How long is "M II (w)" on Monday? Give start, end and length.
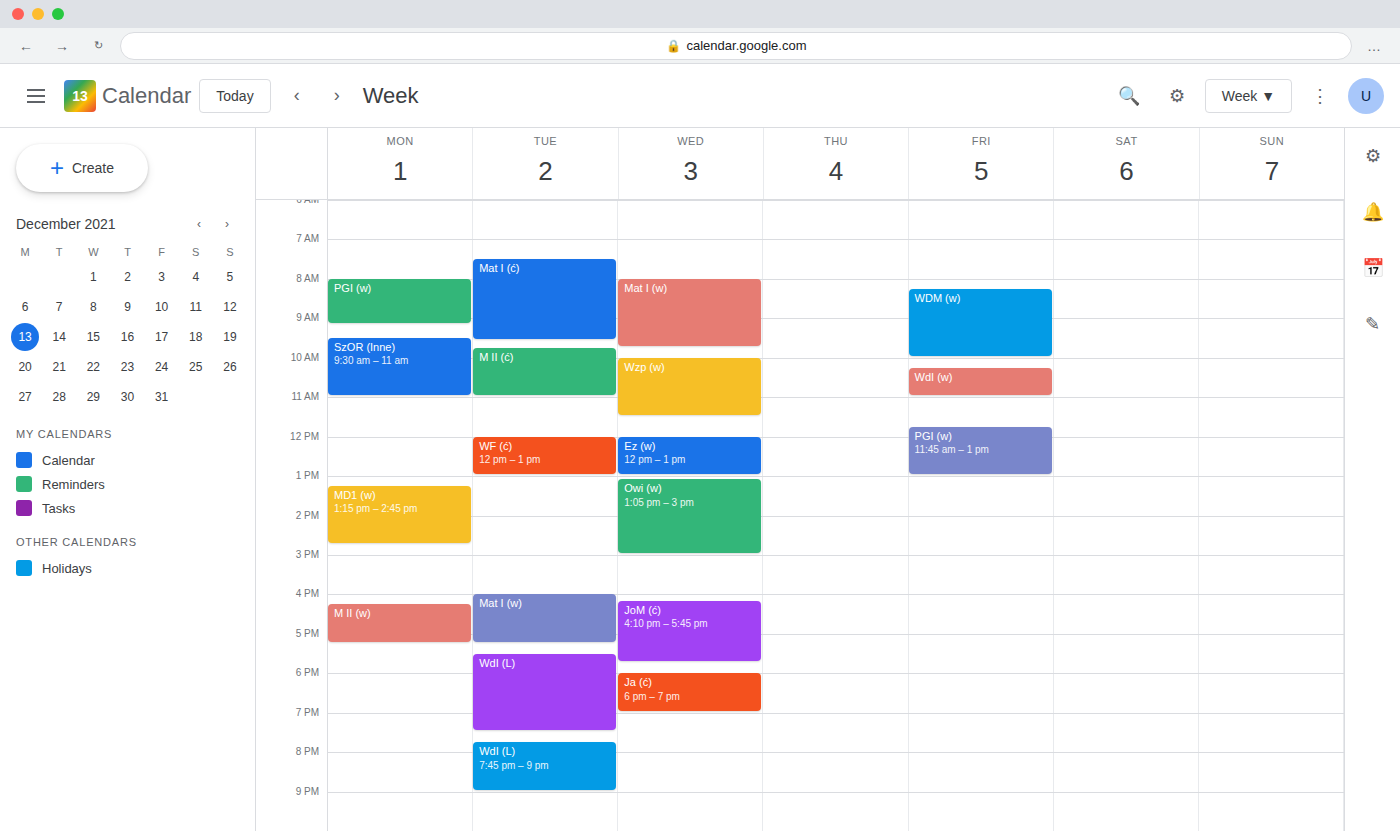
4:15 PM to 5:15 PM, 1 hour